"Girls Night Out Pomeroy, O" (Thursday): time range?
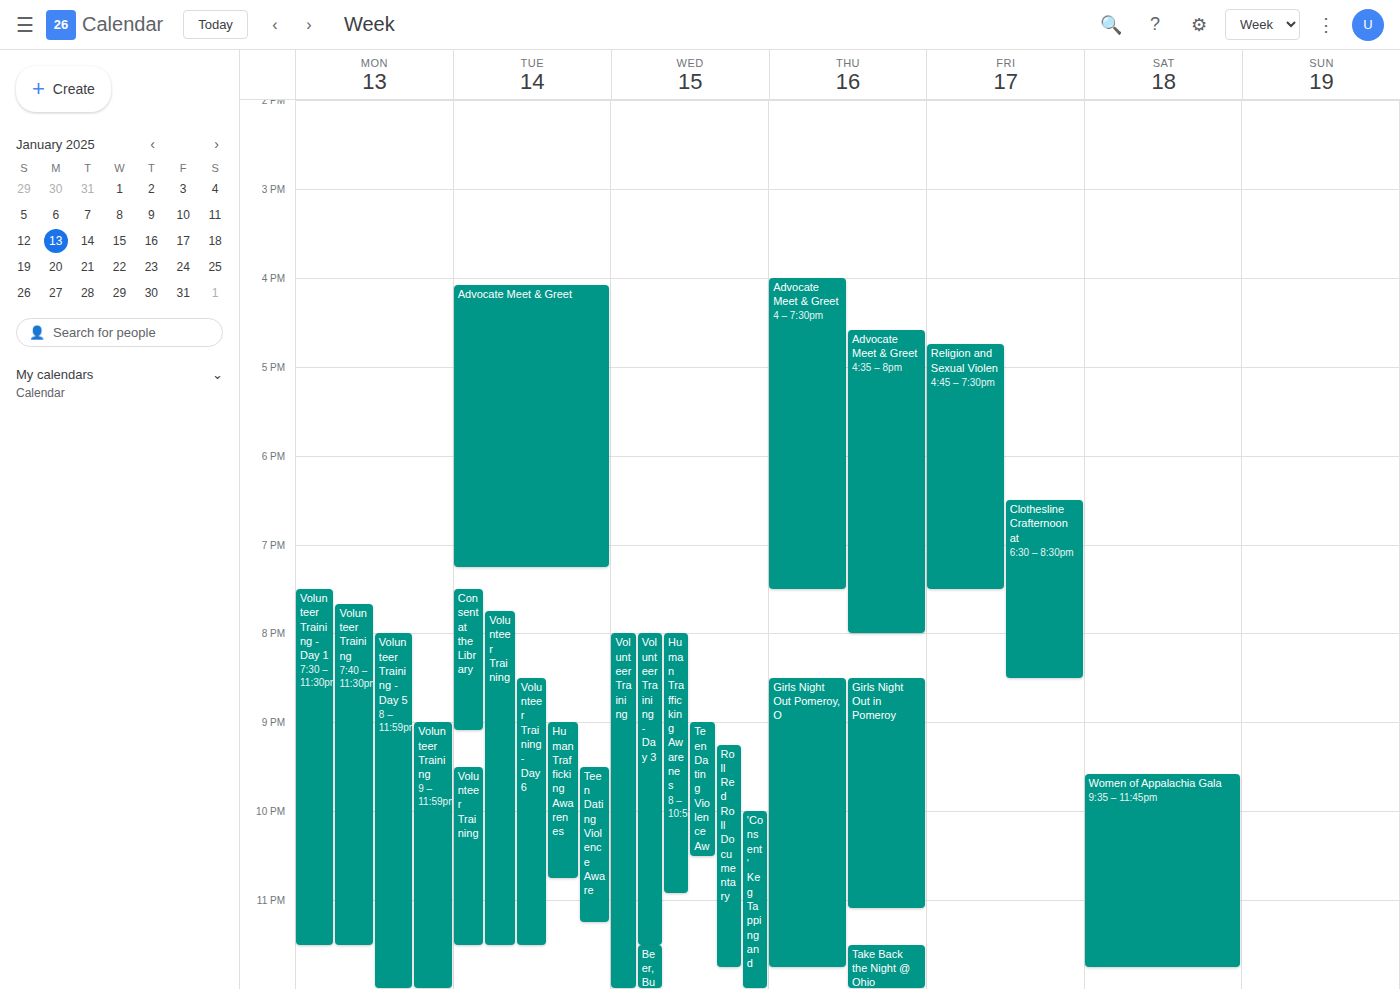
8:30 PM to 11:45 PM